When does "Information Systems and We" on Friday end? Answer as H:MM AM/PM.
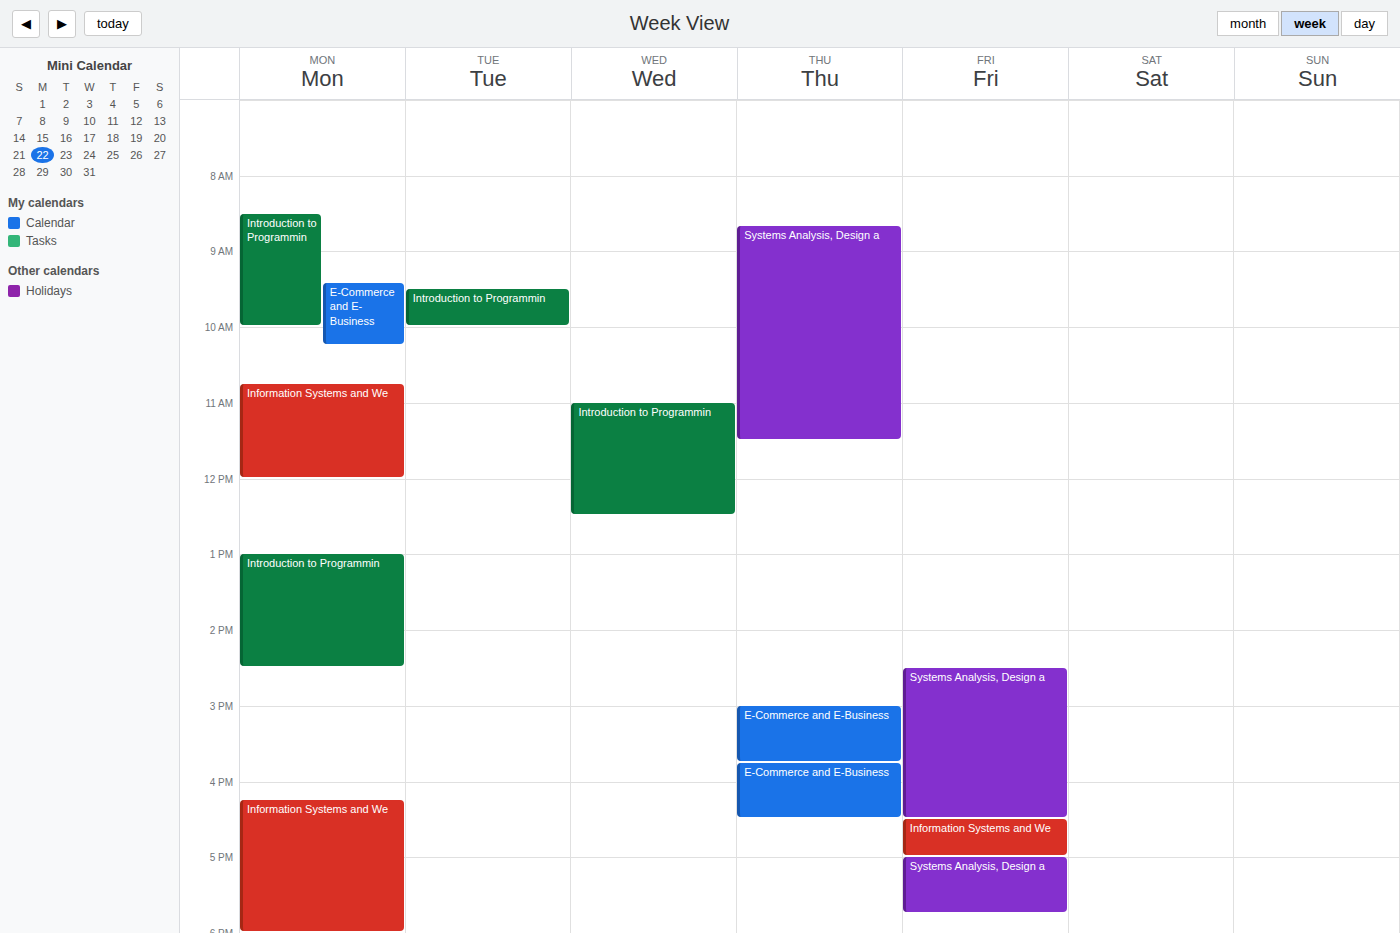
5:00 PM